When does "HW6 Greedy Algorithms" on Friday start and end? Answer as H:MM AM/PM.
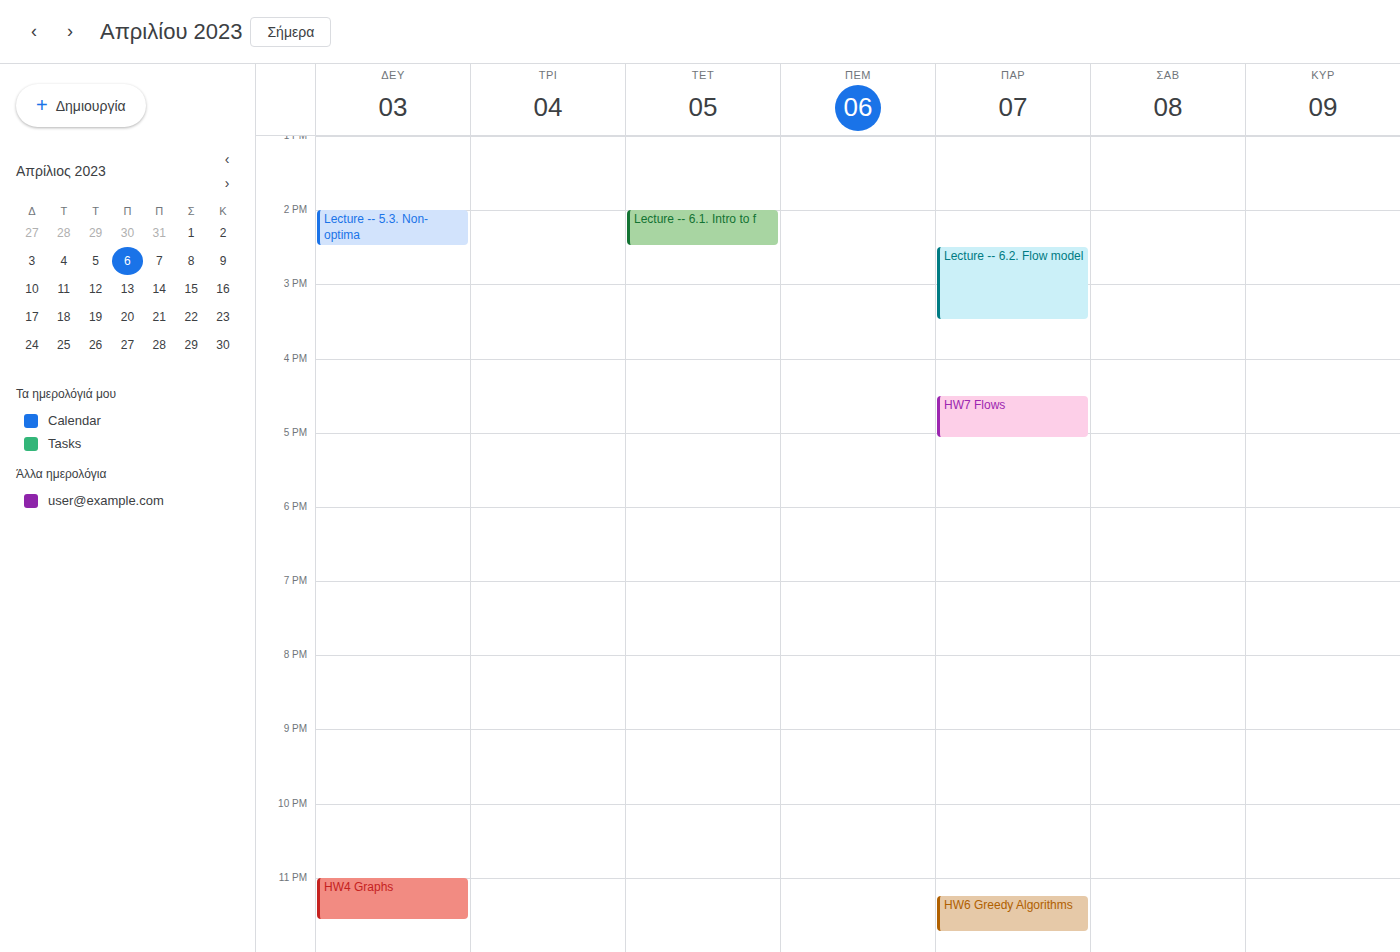
11:15 PM to 11:45 PM